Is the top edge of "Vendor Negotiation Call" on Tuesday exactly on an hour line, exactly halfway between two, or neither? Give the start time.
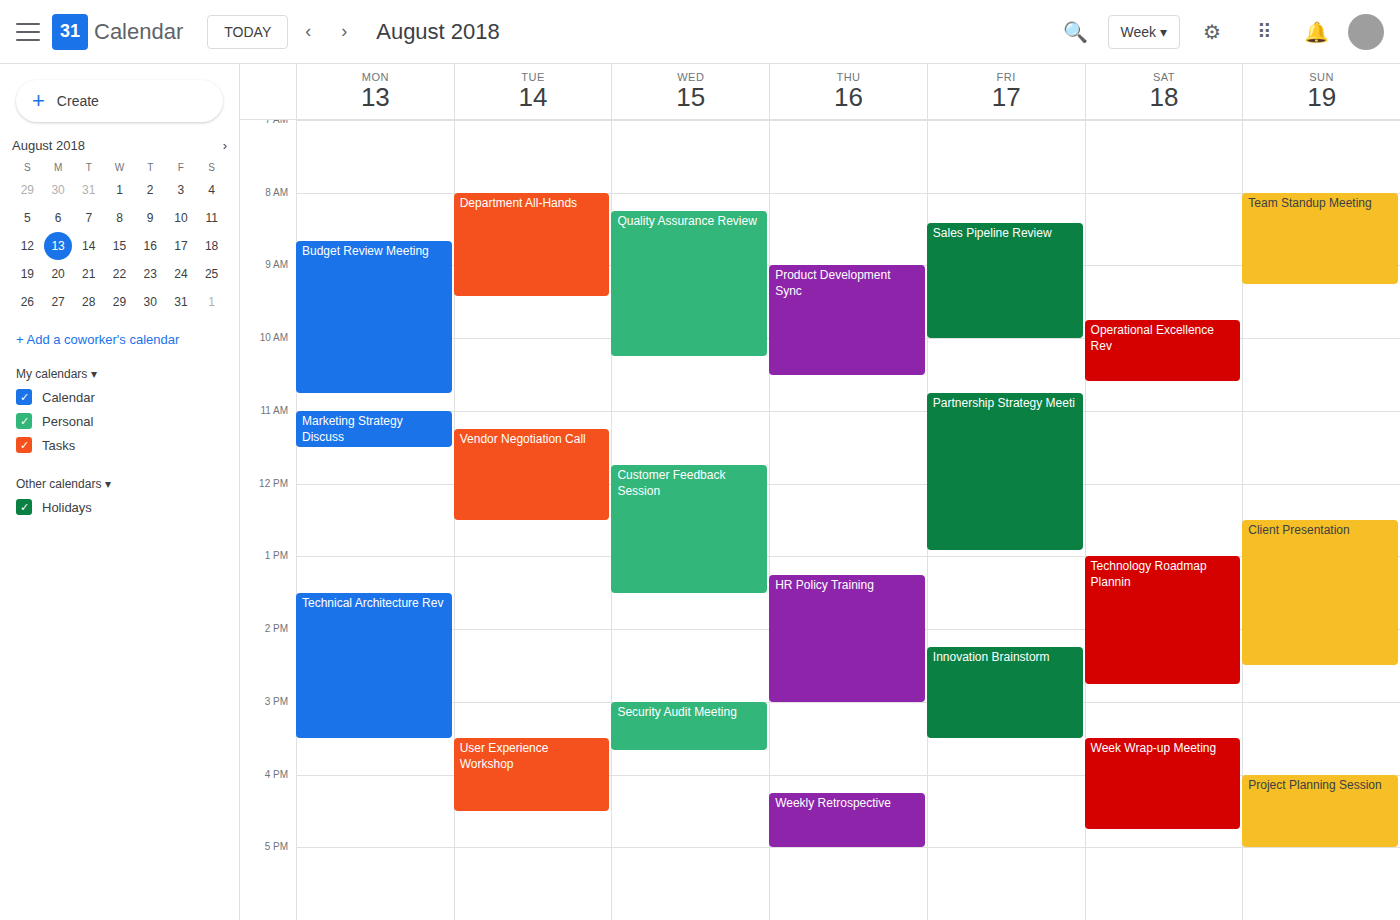
11:15 -- neither: a quarter of the way from the 11:00 line to the 12:00 line.